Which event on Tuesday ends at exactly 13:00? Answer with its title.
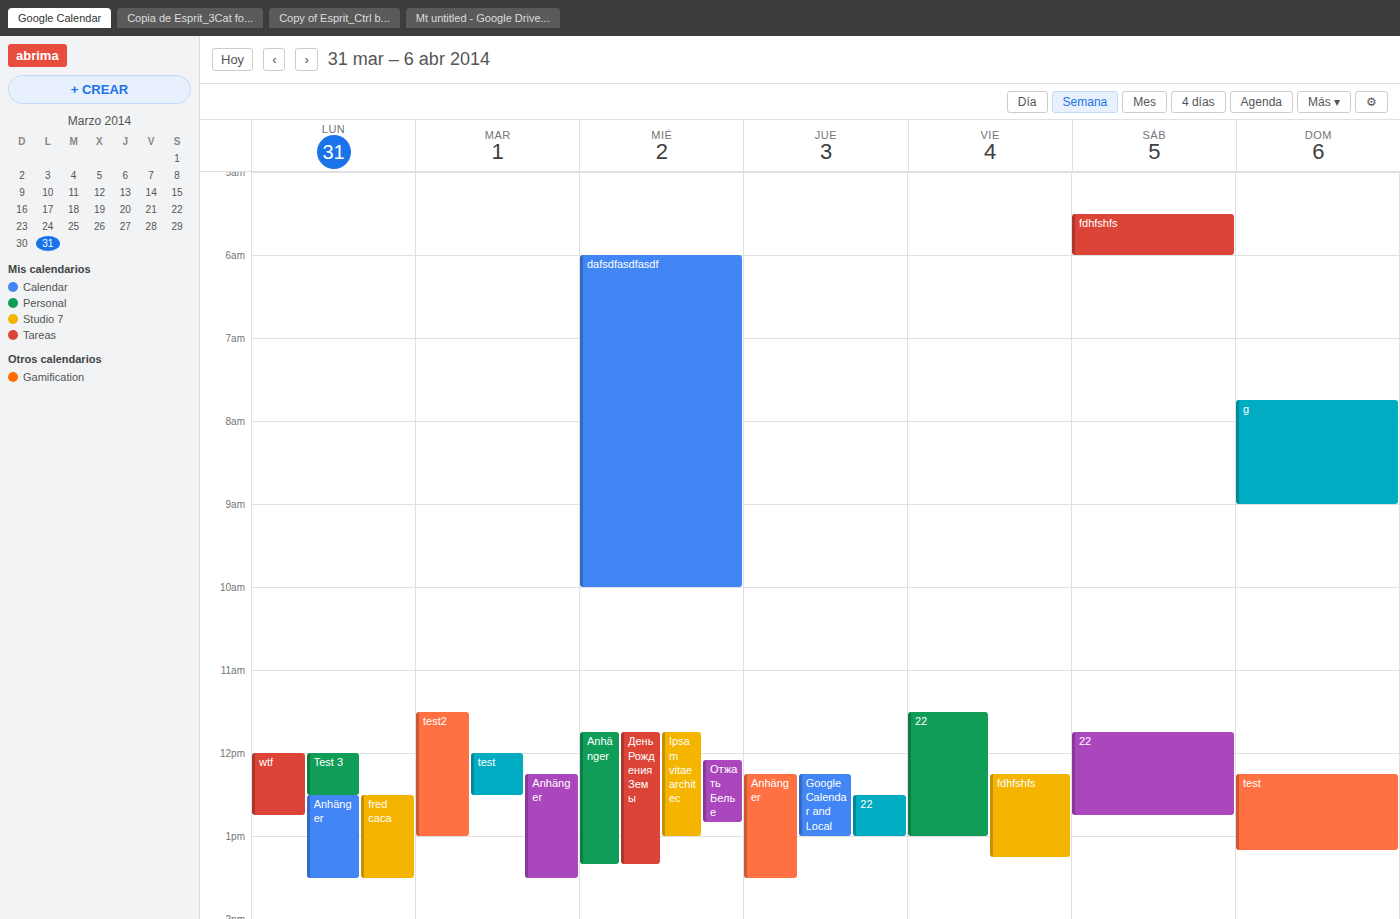
"test2"